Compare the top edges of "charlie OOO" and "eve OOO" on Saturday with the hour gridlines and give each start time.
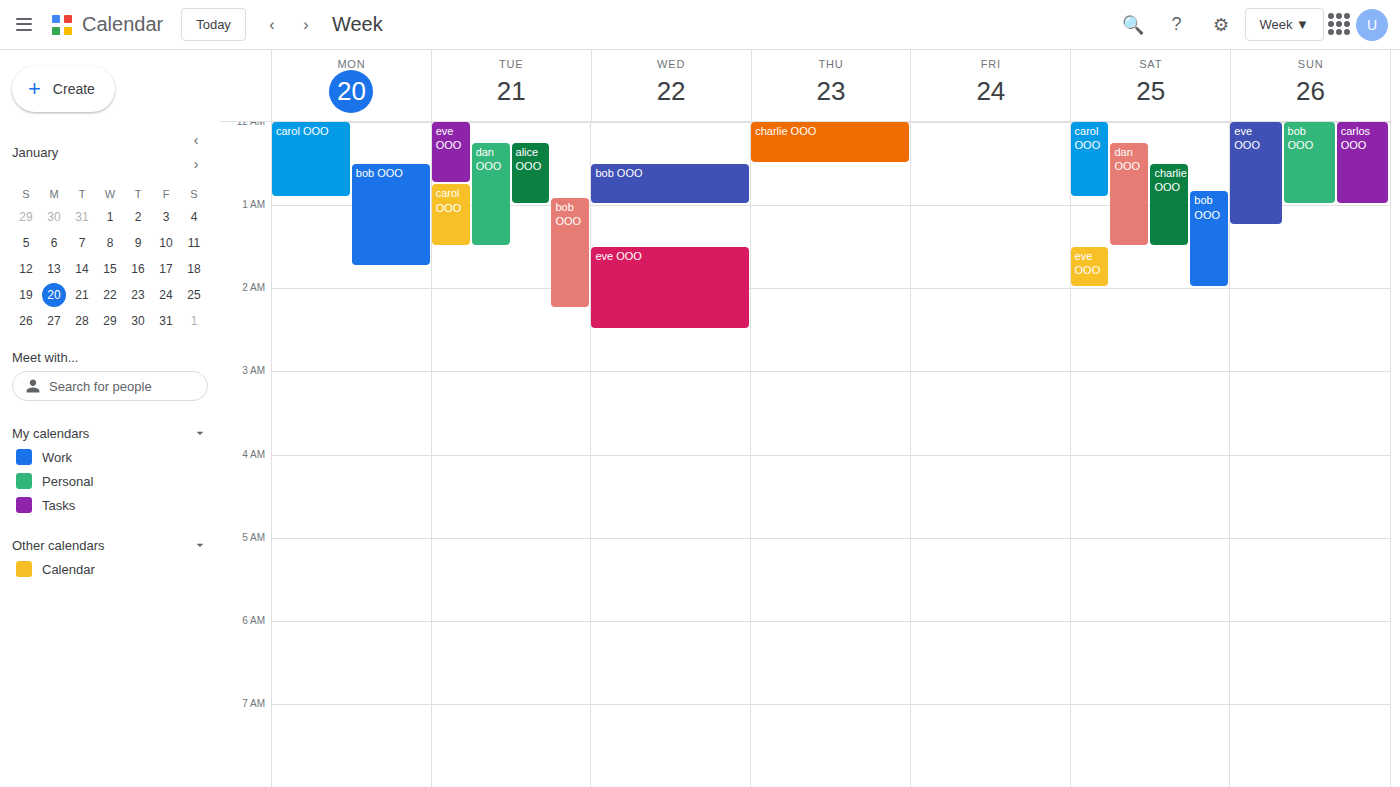
"charlie OOO": 12:30 AM, halfway between the 12 AM and 1 AM lines. "eve OOO": 1:30 AM, halfway between the 1 AM and 2 AM lines.